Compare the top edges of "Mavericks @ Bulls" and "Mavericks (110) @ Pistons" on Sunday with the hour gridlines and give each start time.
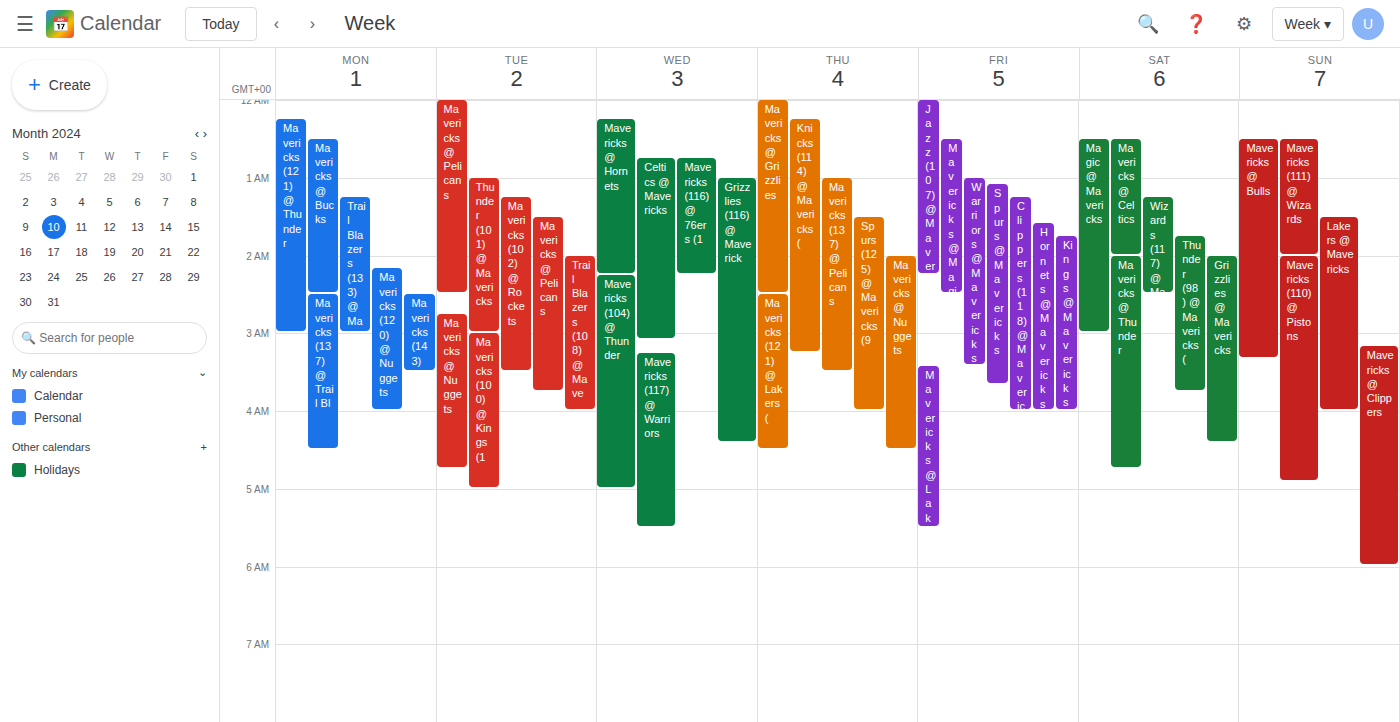
"Mavericks @ Bulls": 12:30 AM, halfway between the 12 AM and 1 AM lines. "Mavericks (110) @ Pistons": 2:00 AM, exactly on the 2 AM line.